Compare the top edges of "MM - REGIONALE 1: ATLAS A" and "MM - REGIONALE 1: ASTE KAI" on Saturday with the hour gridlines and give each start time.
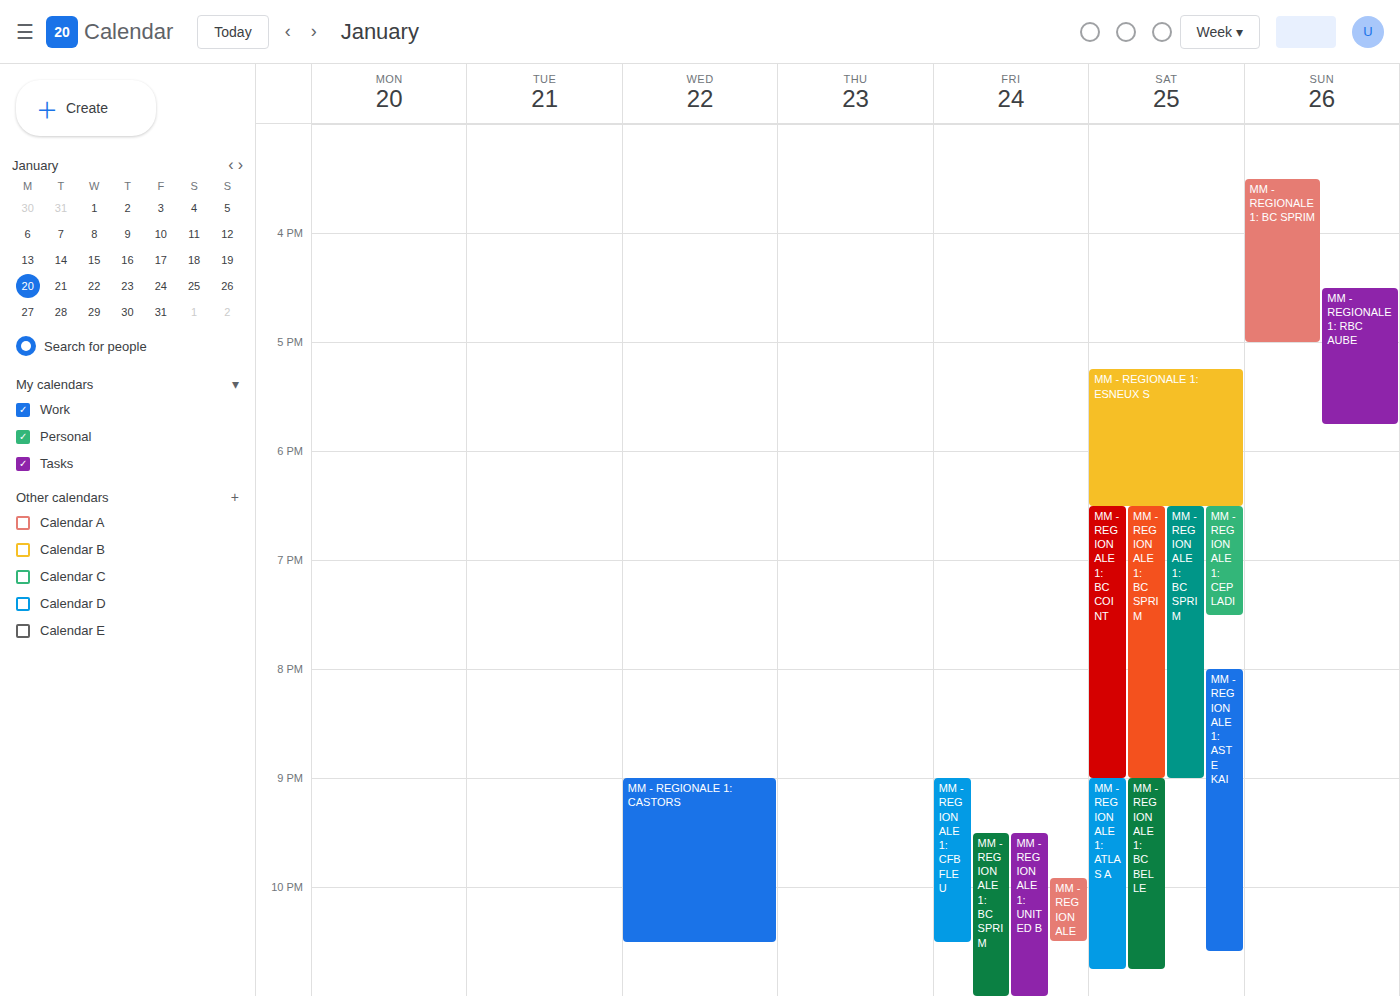
"MM - REGIONALE 1: ATLAS A": 9:00 PM, exactly on the 9 PM line. "MM - REGIONALE 1: ASTE KAI": 8:00 PM, exactly on the 8 PM line.